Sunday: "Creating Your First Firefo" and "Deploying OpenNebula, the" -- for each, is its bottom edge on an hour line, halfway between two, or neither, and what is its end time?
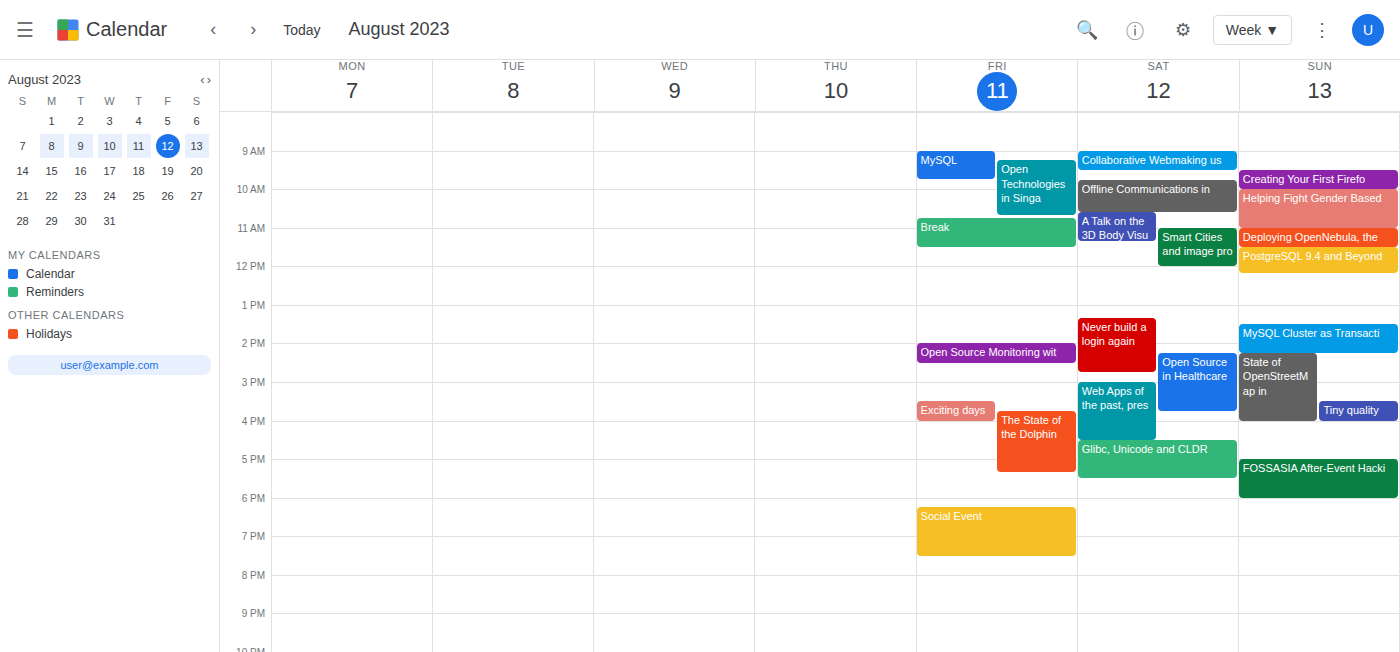
"Creating Your First Firefo": 10:00 AM, exactly on the 10 AM line. "Deploying OpenNebula, the": 11:30 AM, halfway between the 11 AM and 12 PM lines.